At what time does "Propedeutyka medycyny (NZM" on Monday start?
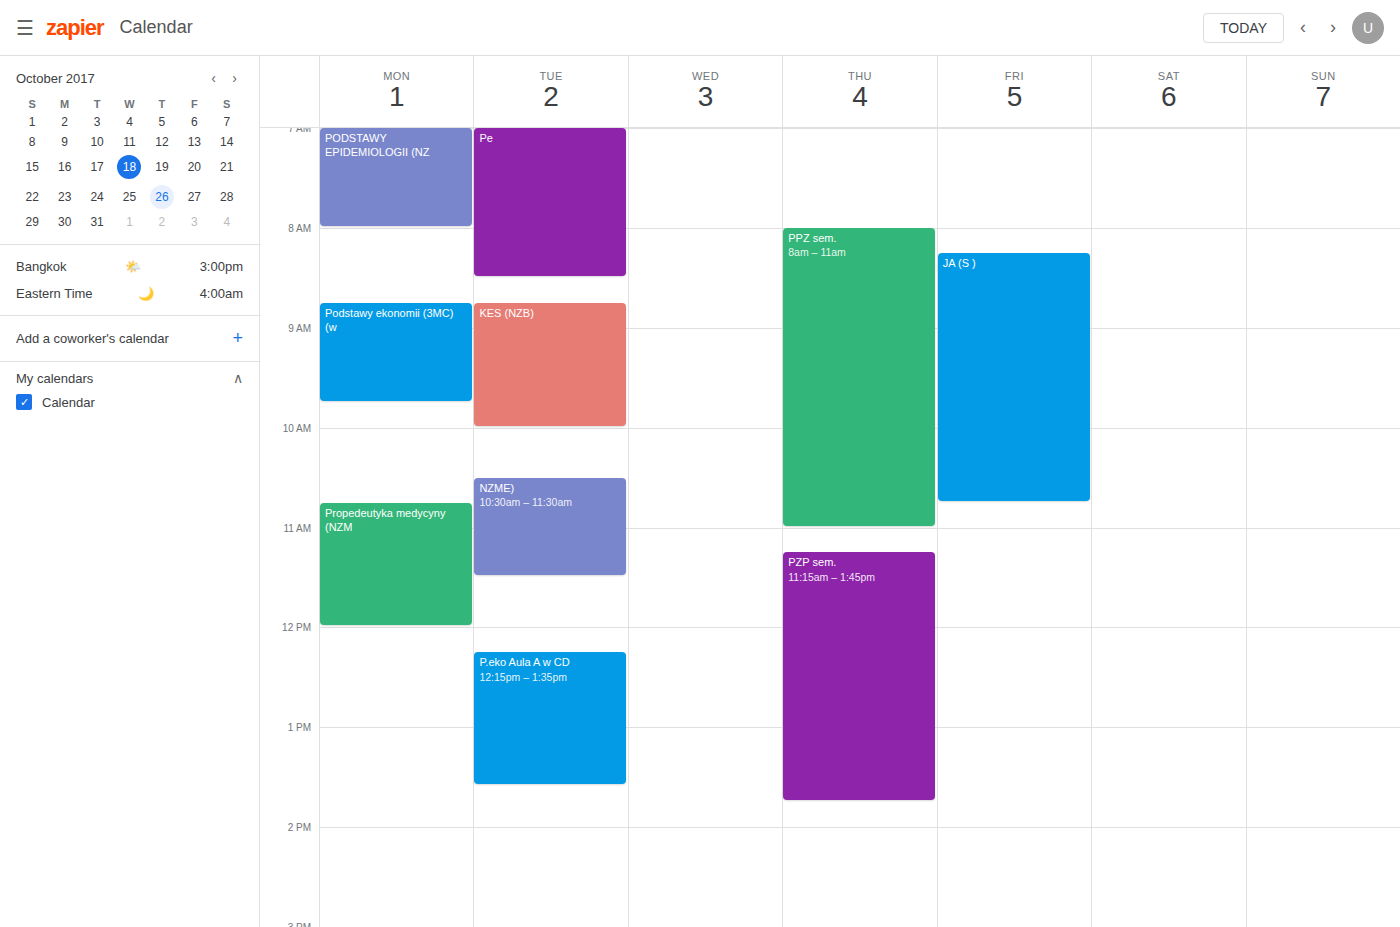
10:45 AM